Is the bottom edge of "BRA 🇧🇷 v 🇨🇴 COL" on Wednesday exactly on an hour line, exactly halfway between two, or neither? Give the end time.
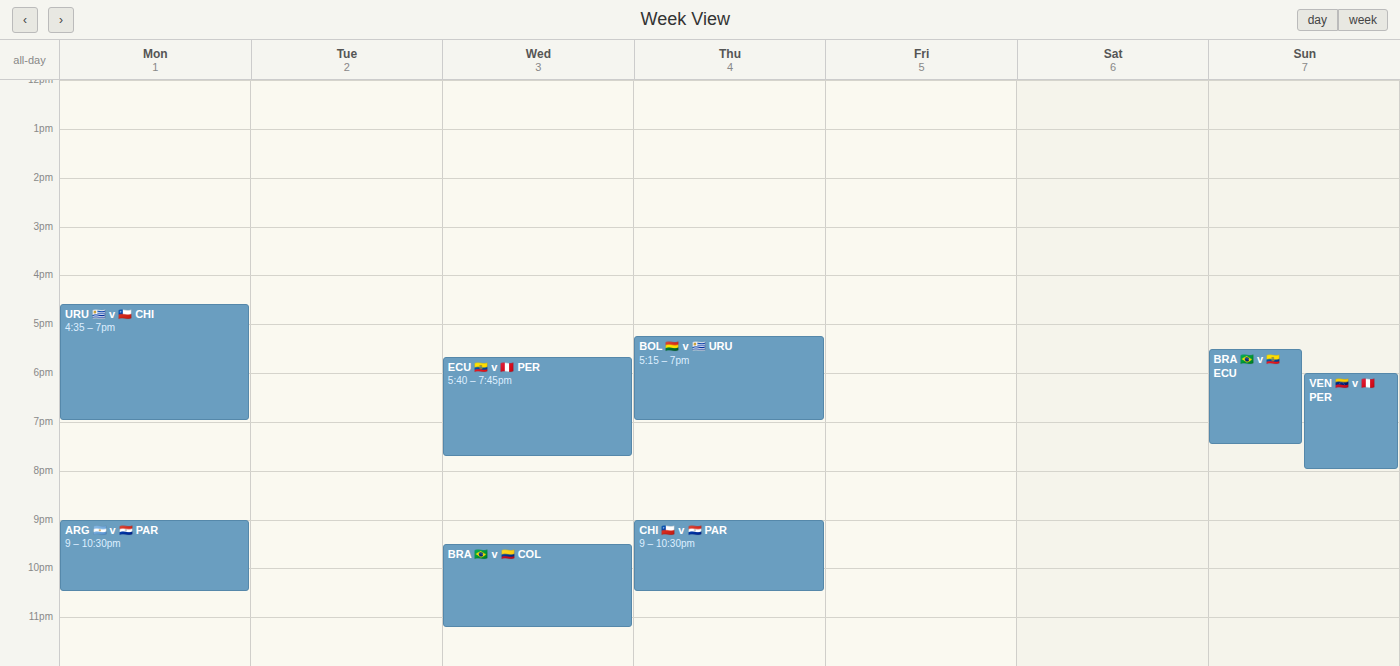
11:15 PM -- neither: a quarter of the way from the 11 PM line to the 12 AM line.